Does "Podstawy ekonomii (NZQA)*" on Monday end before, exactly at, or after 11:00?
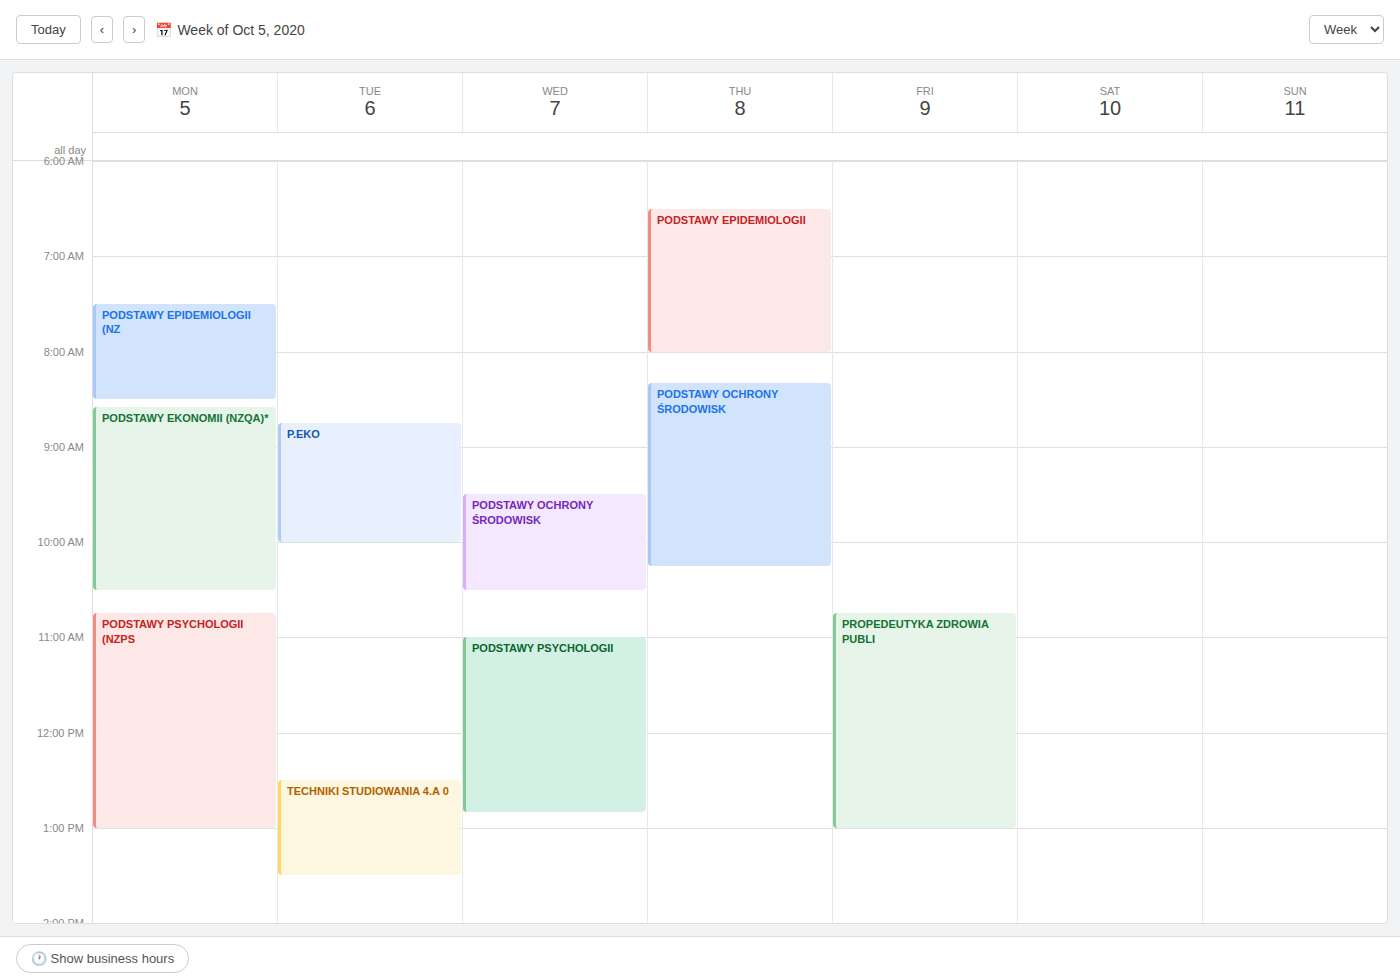
10:30 -- before 11:00, 30 minutes above the 11:00 line.